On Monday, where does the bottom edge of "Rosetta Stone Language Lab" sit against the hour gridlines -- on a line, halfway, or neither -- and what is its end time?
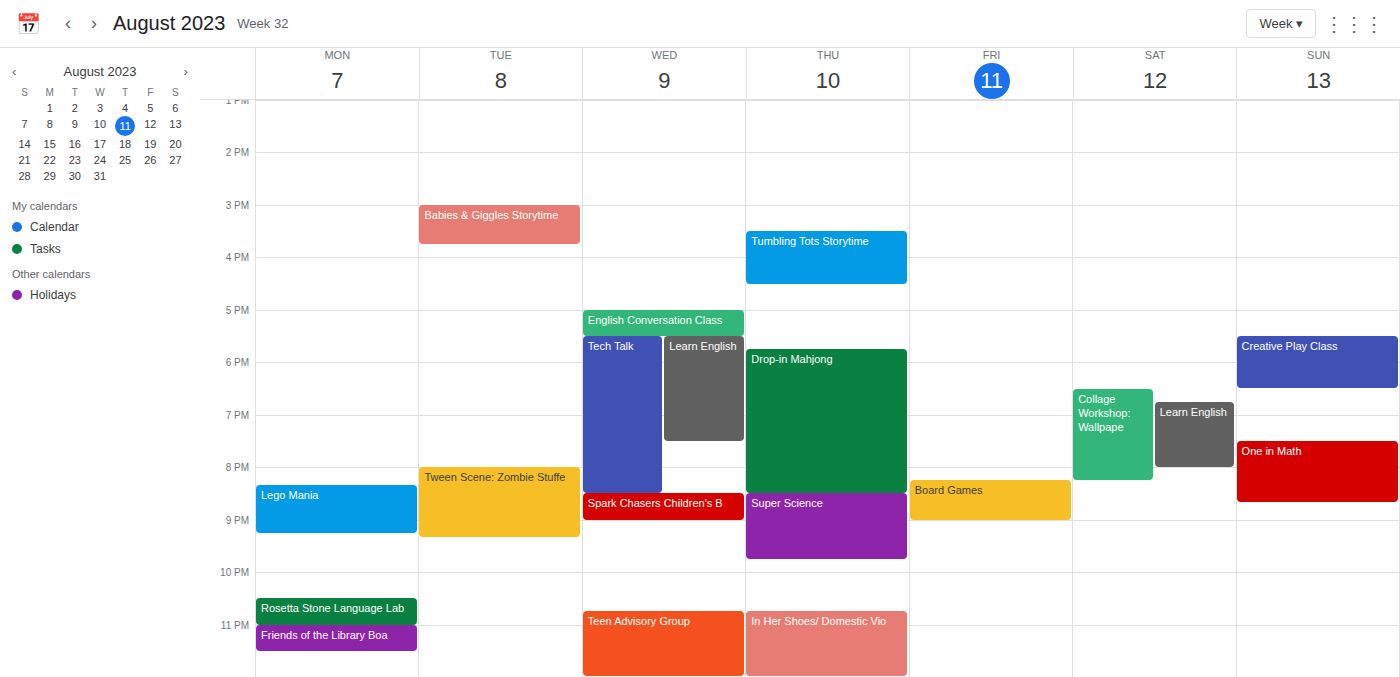
23:00 -- exactly on the 23:00 line.